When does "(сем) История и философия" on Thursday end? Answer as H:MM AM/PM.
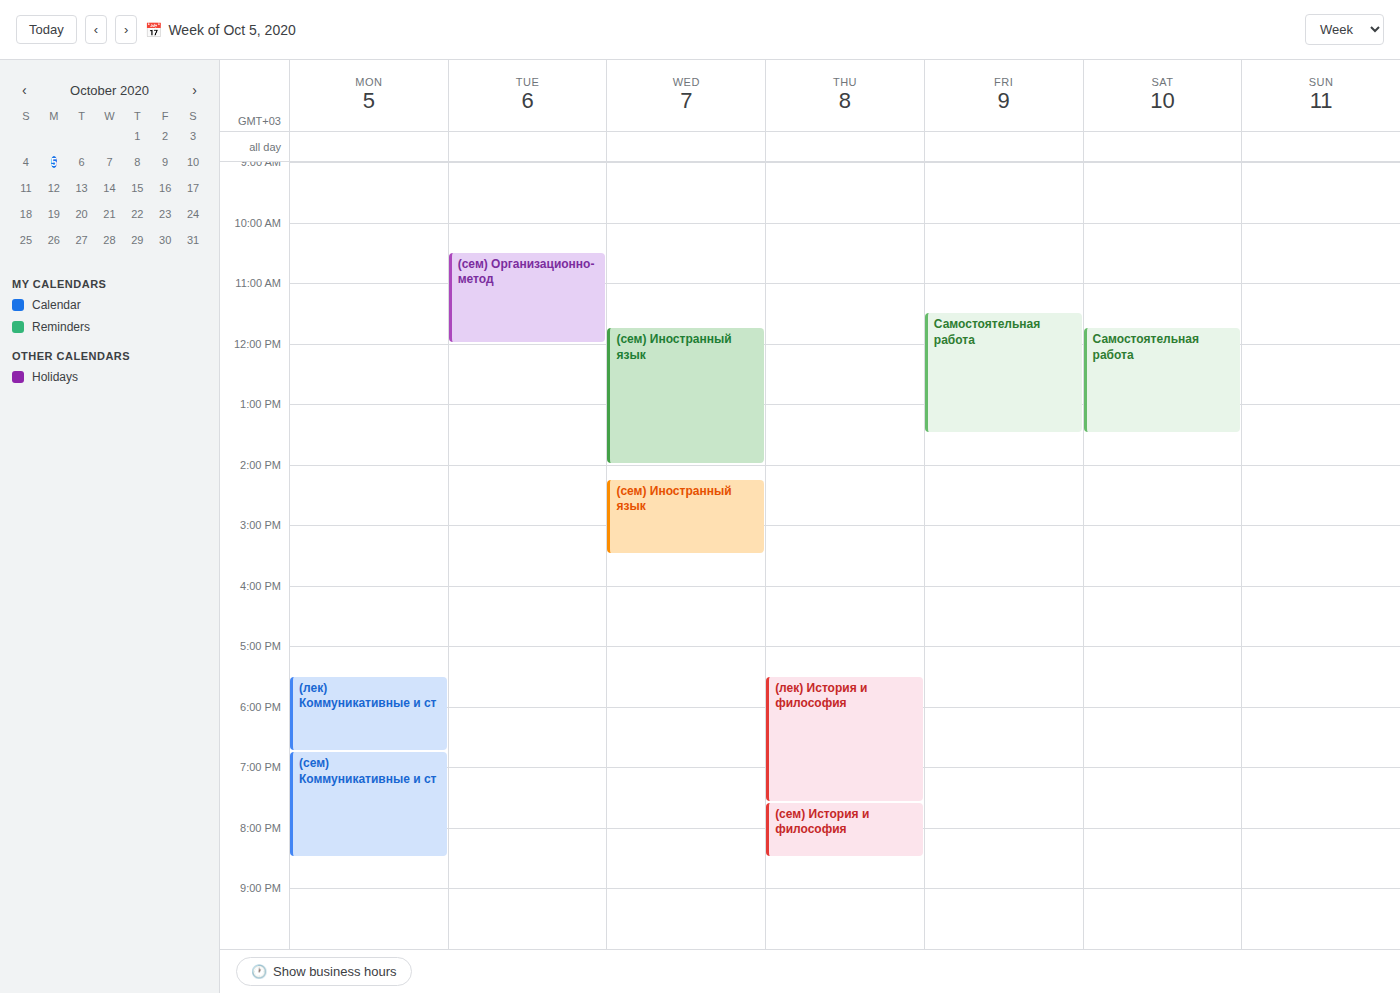
8:30 PM